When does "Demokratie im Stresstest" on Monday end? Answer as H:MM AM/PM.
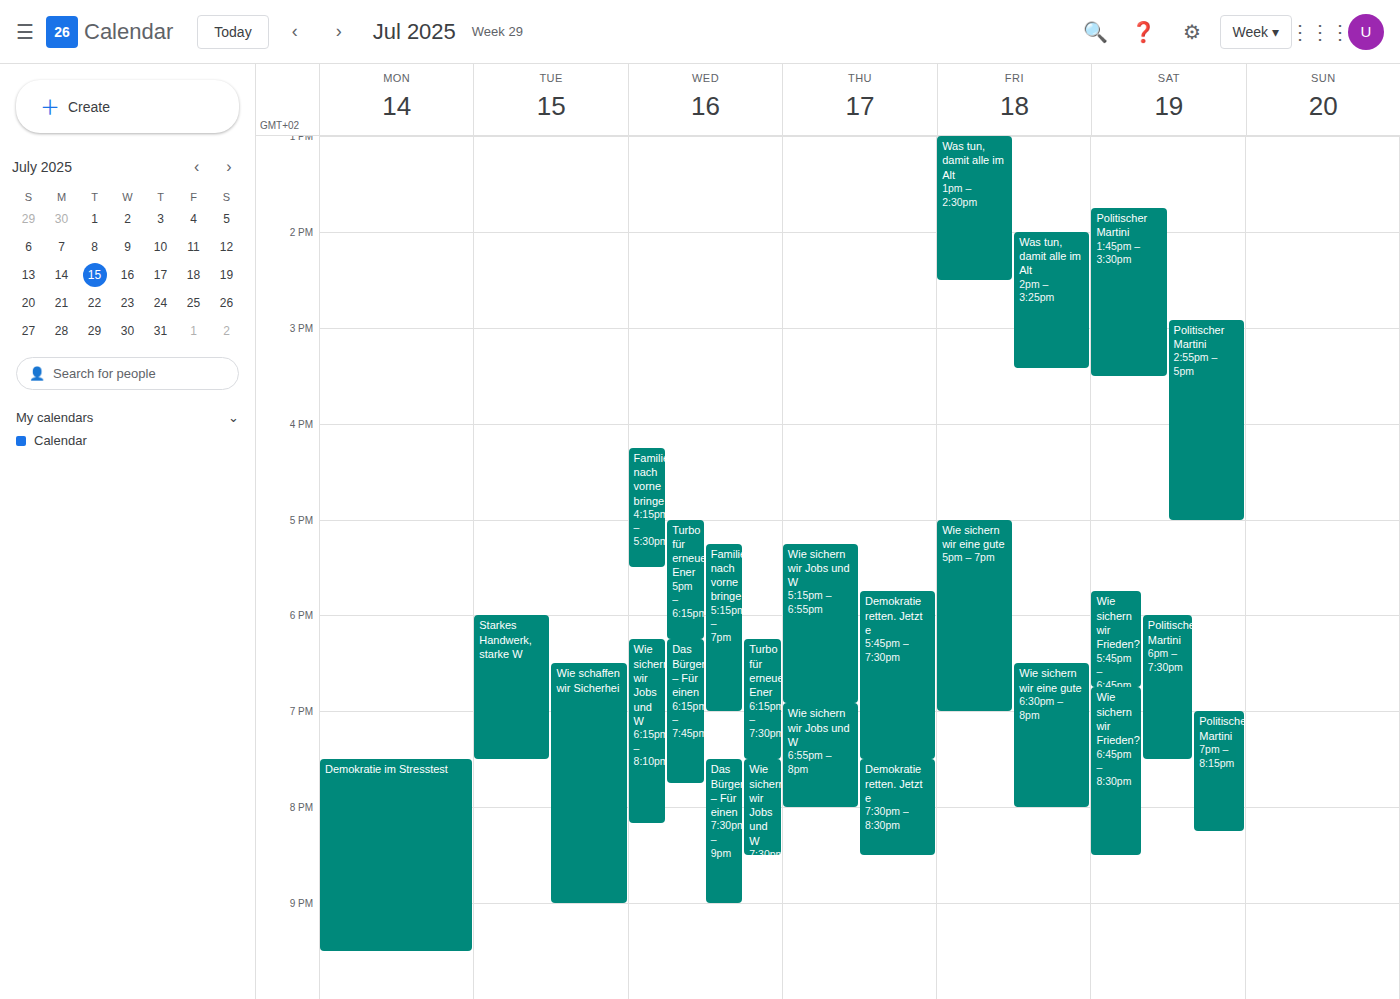
9:30 PM